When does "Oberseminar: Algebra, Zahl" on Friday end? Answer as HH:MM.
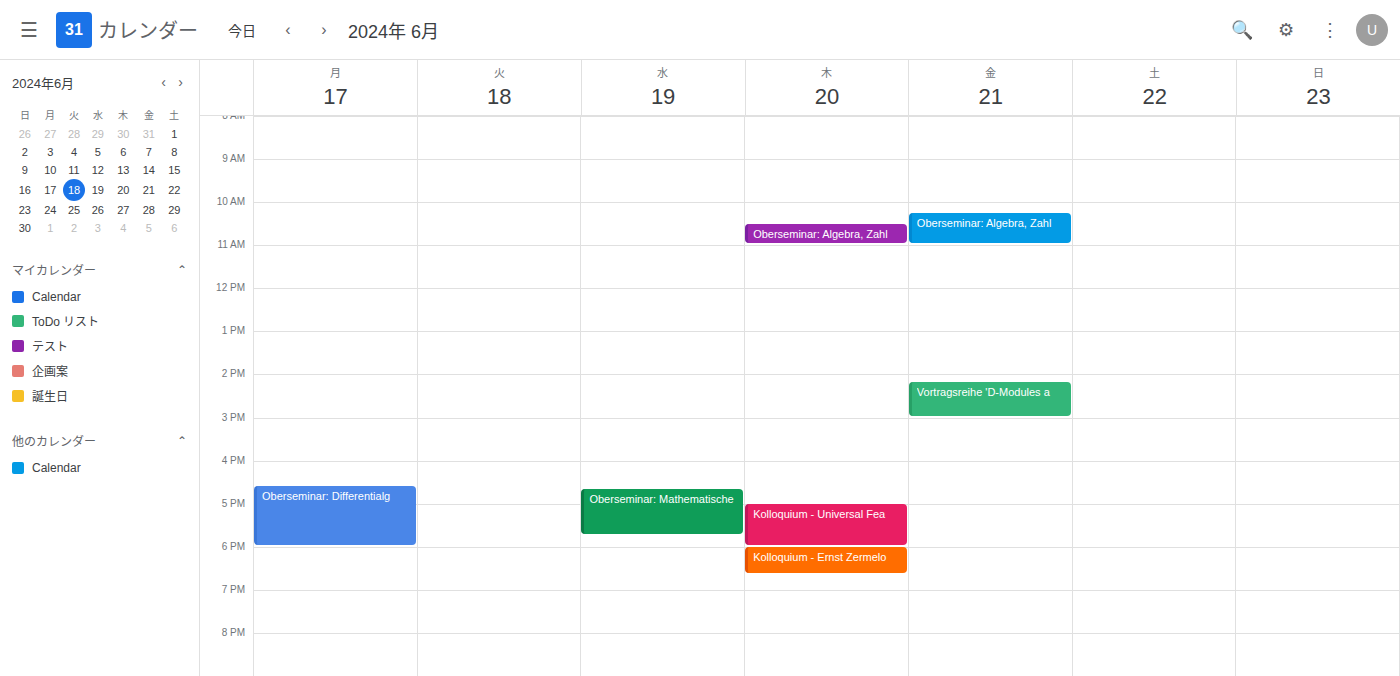
11:00